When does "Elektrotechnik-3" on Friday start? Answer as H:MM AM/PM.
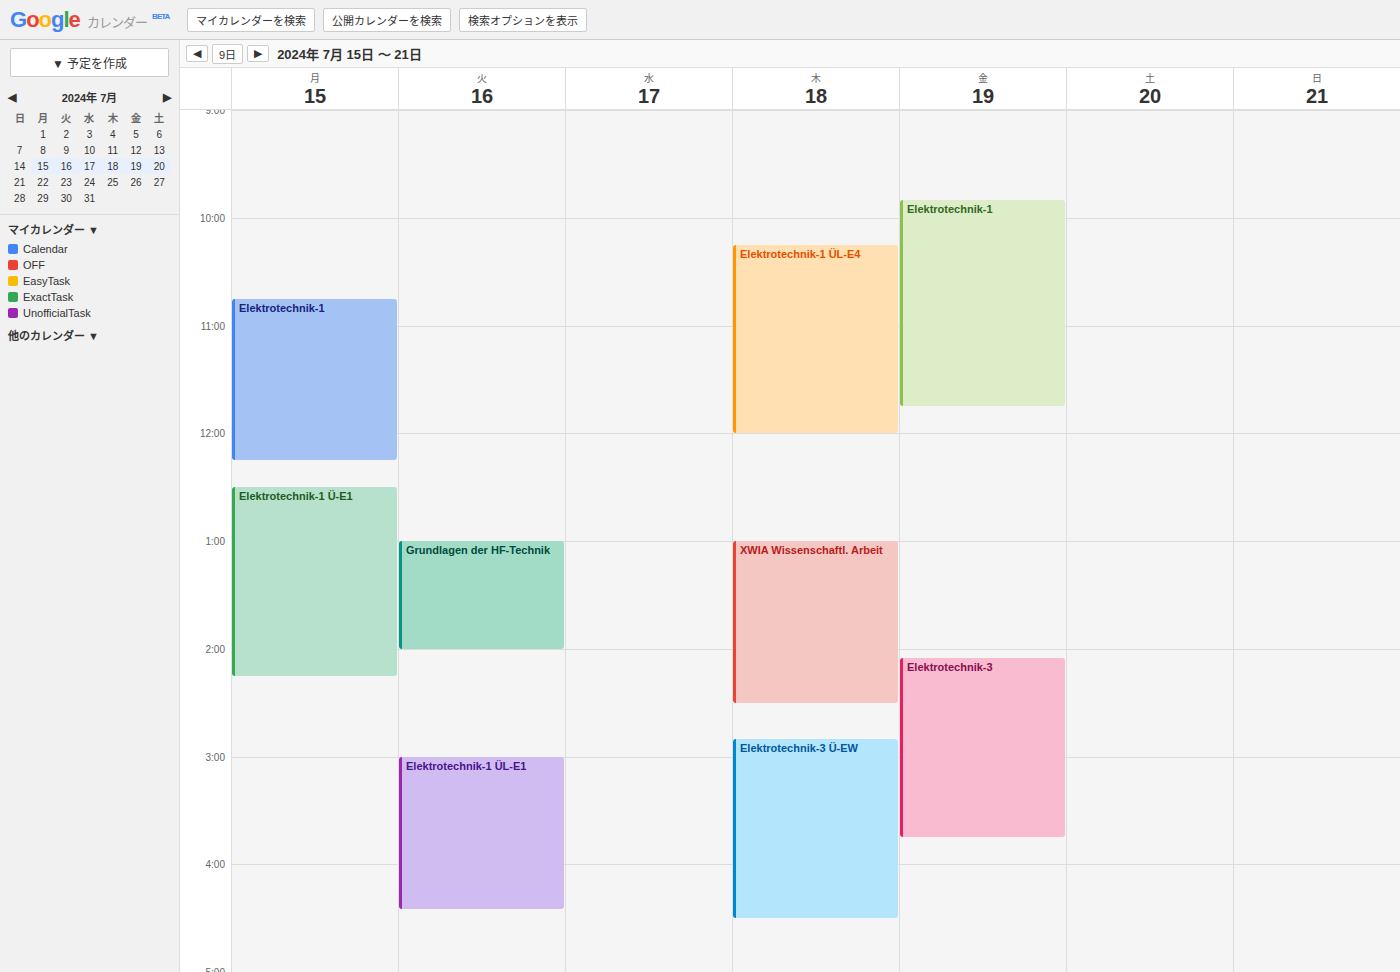
2:05 PM